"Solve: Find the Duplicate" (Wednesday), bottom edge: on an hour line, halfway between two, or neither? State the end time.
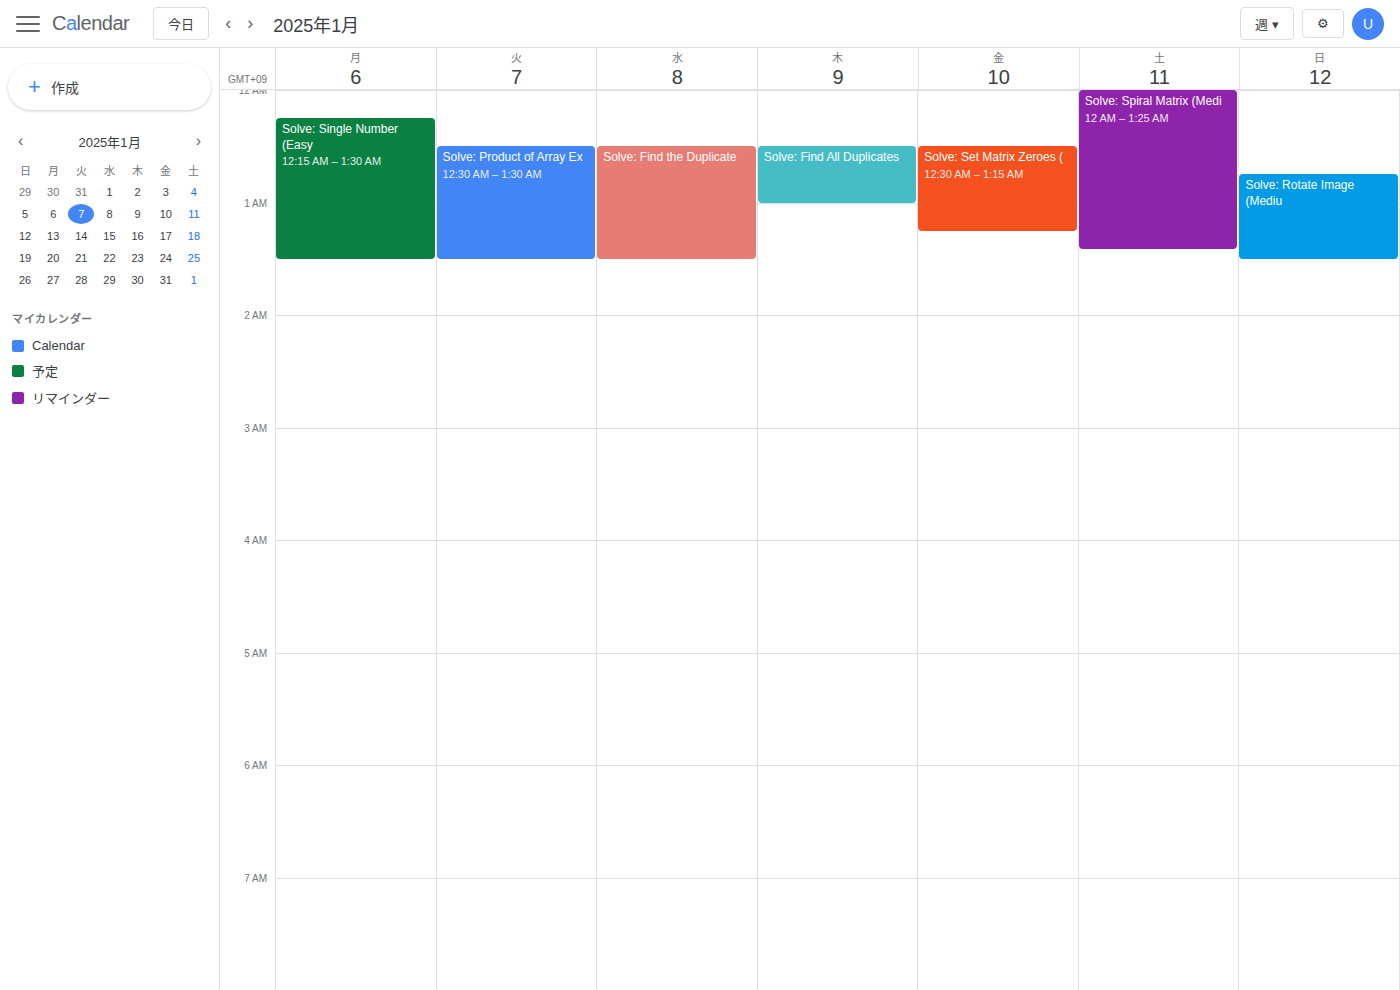
1:30 AM -- halfway between the 1 AM and 2 AM lines.